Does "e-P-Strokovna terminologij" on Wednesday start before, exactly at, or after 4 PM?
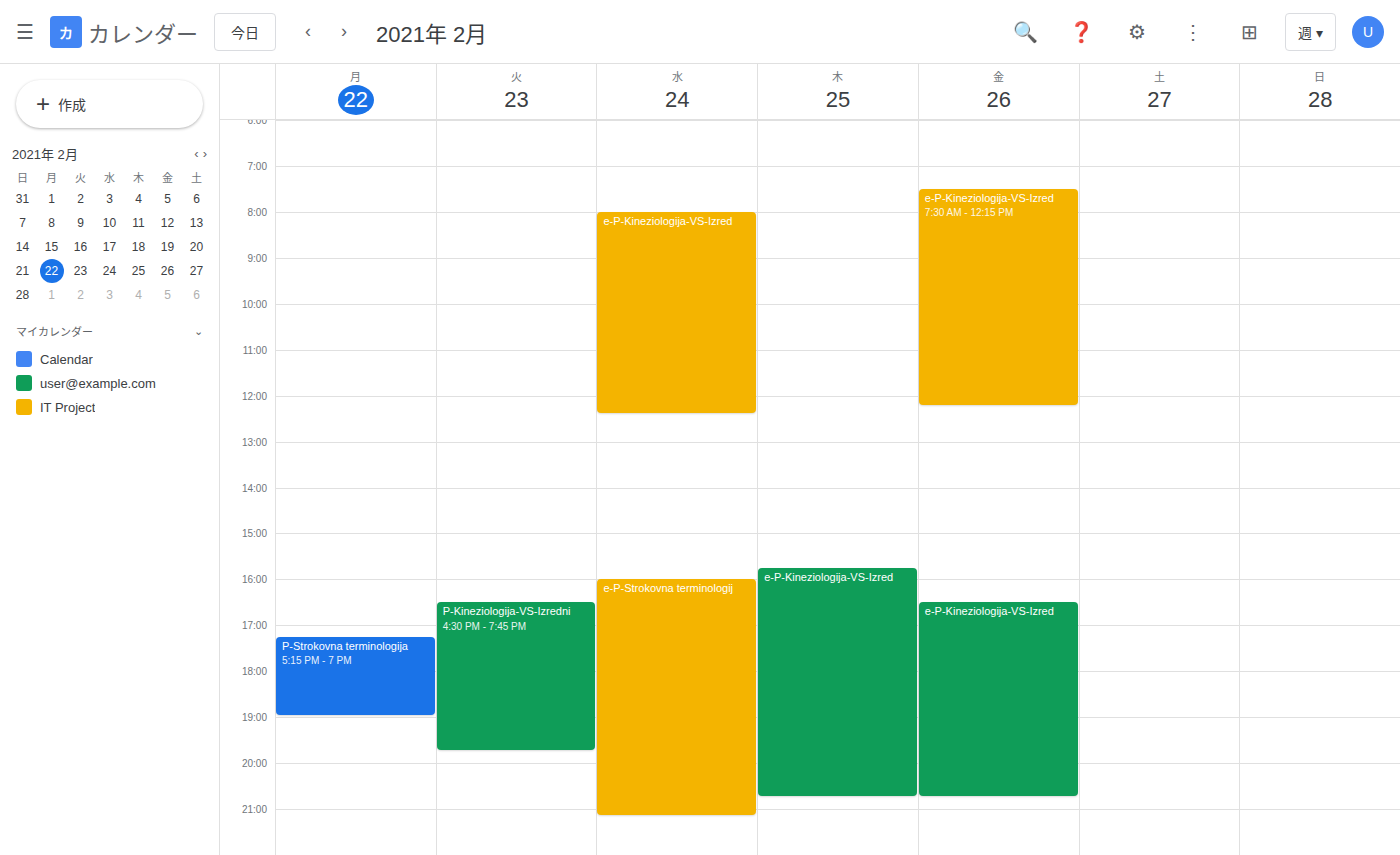
4:00 PM -- exactly at 4 PM, on the 4 PM line.